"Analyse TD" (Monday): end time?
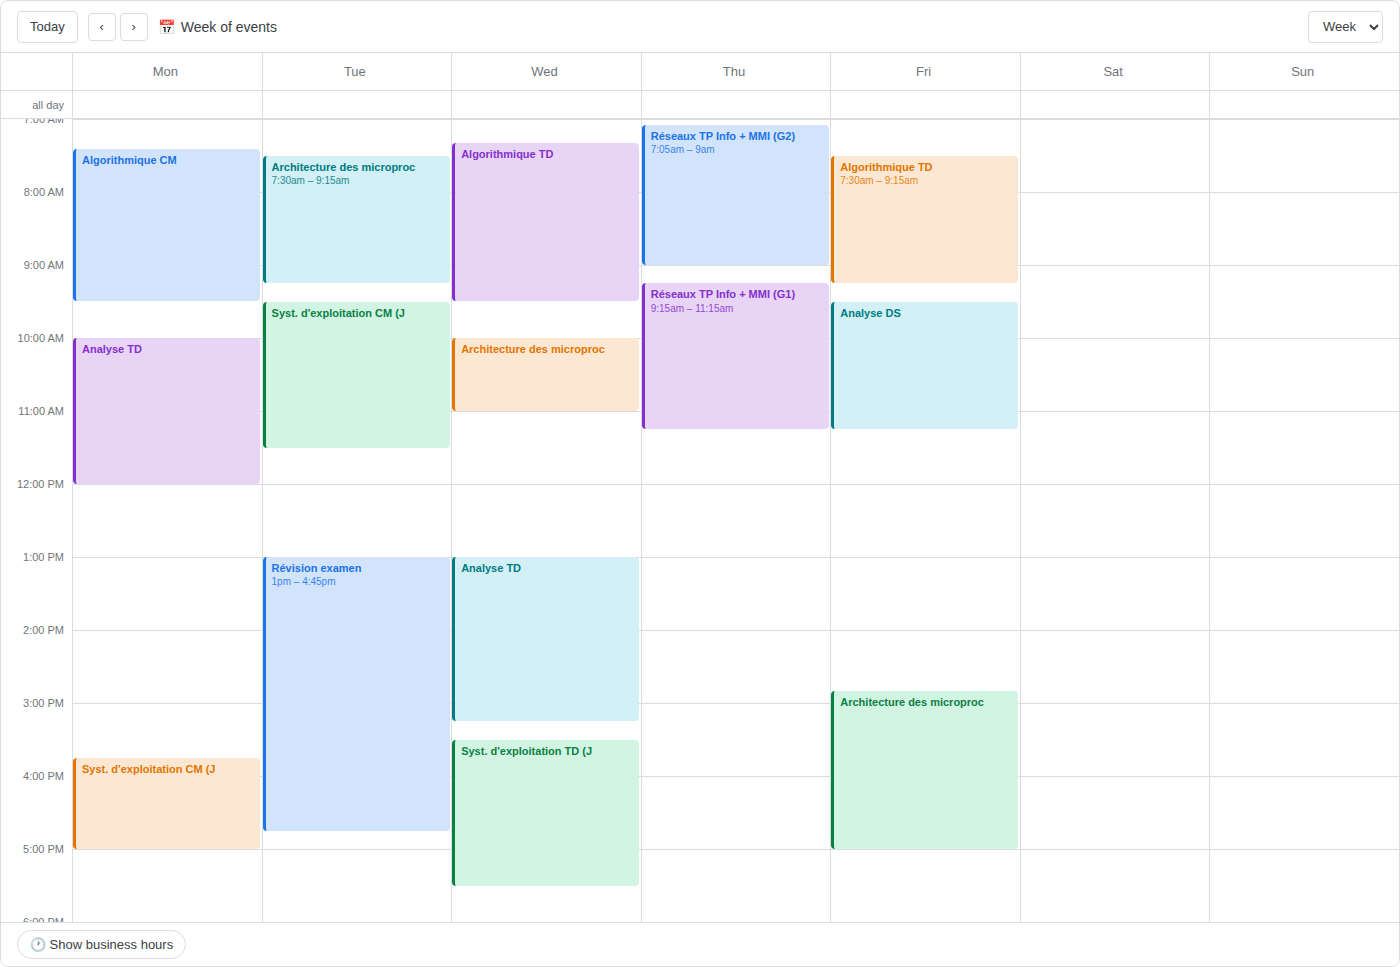
12:00 PM